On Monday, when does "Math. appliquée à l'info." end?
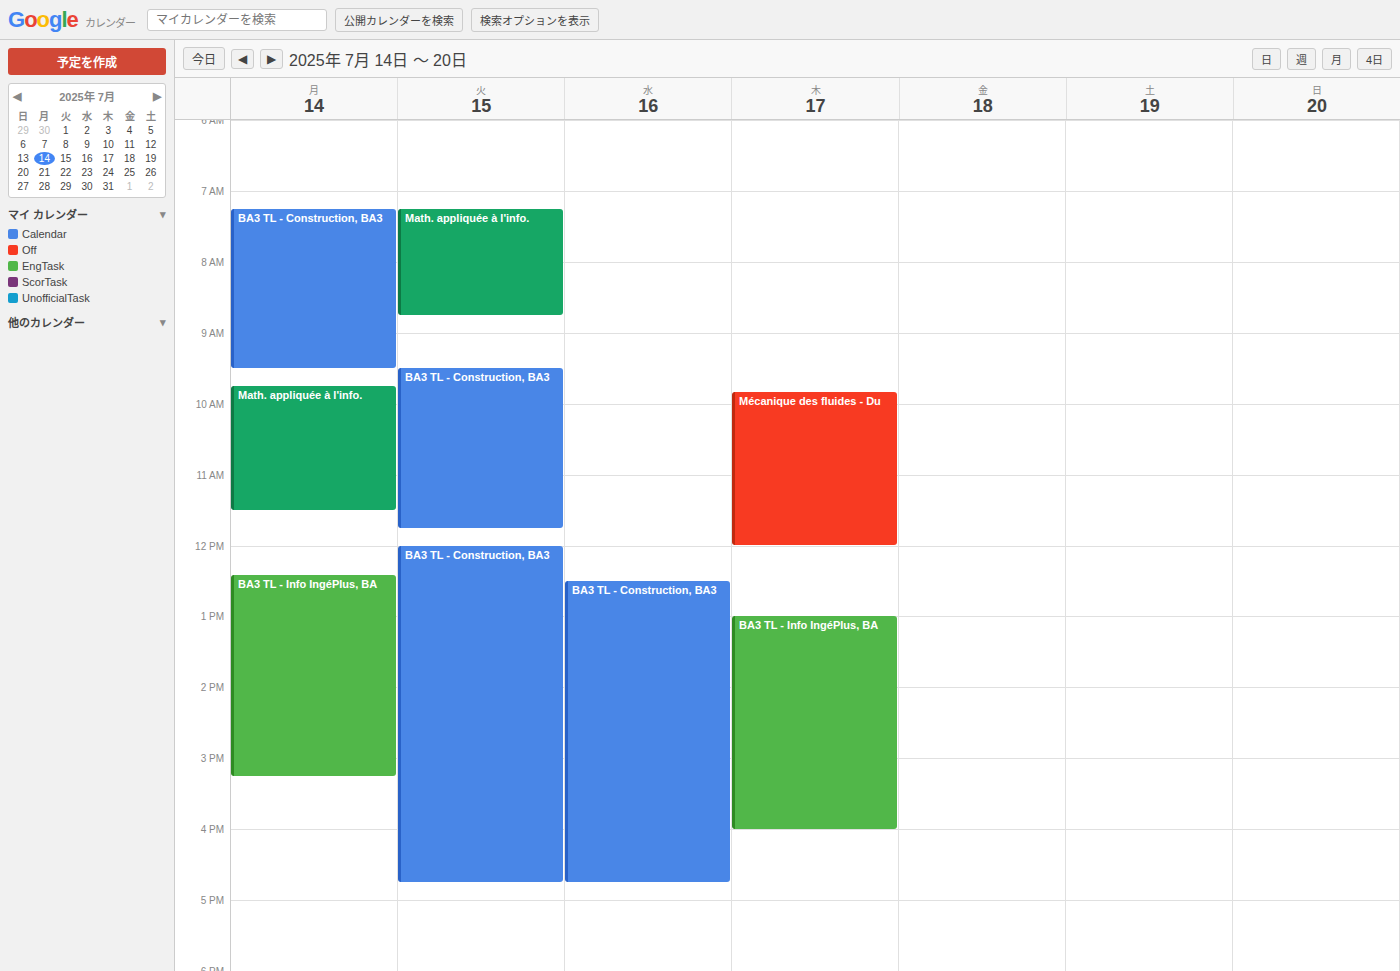
11:30 AM